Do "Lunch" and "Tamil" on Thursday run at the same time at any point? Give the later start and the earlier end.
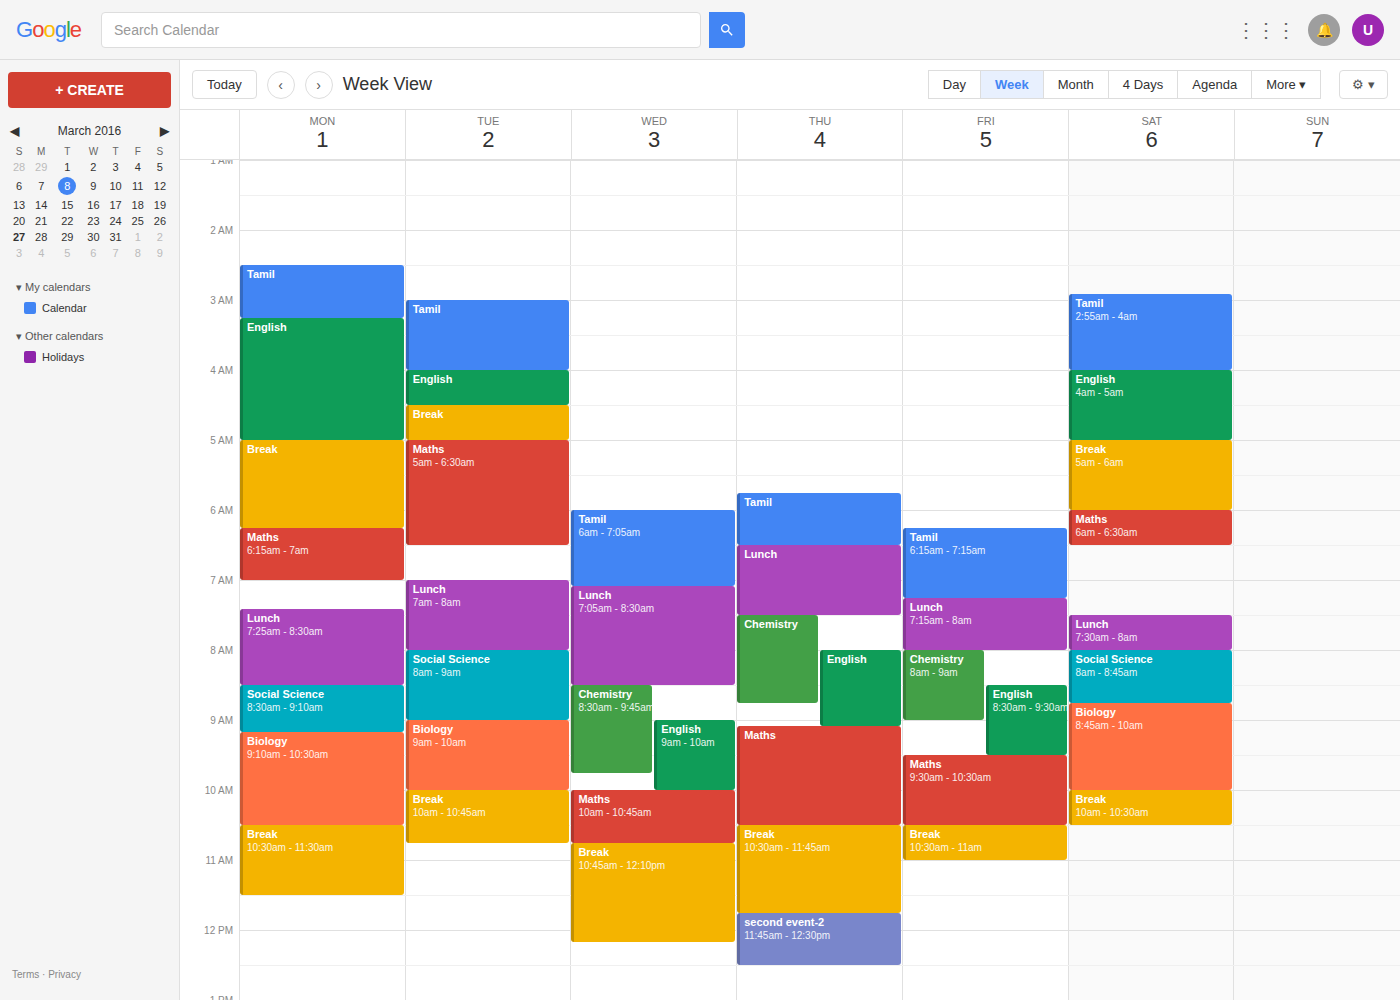
"Tamil" ends at 6:30 AM, exactly when "Lunch" starts -- they touch but do not overlap.